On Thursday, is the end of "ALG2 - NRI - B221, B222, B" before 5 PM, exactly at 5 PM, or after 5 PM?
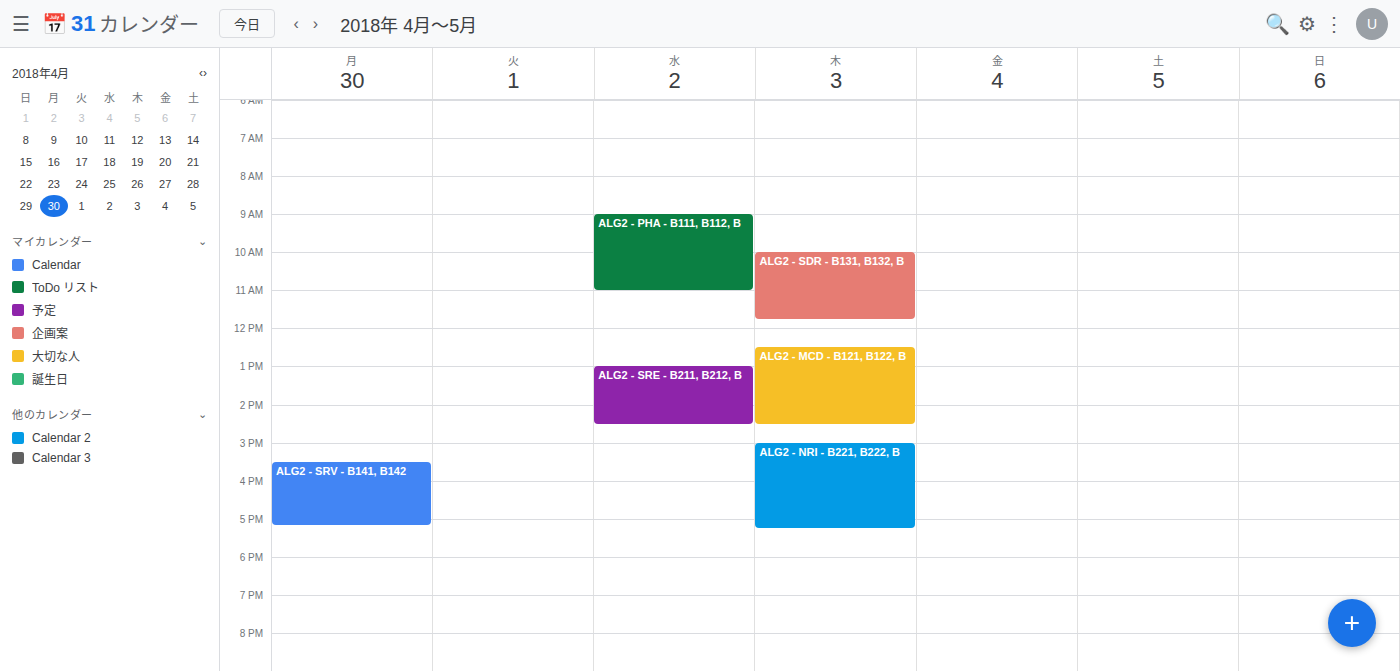
5:15 PM -- after 5 PM, 15 minutes below the 5 PM line.